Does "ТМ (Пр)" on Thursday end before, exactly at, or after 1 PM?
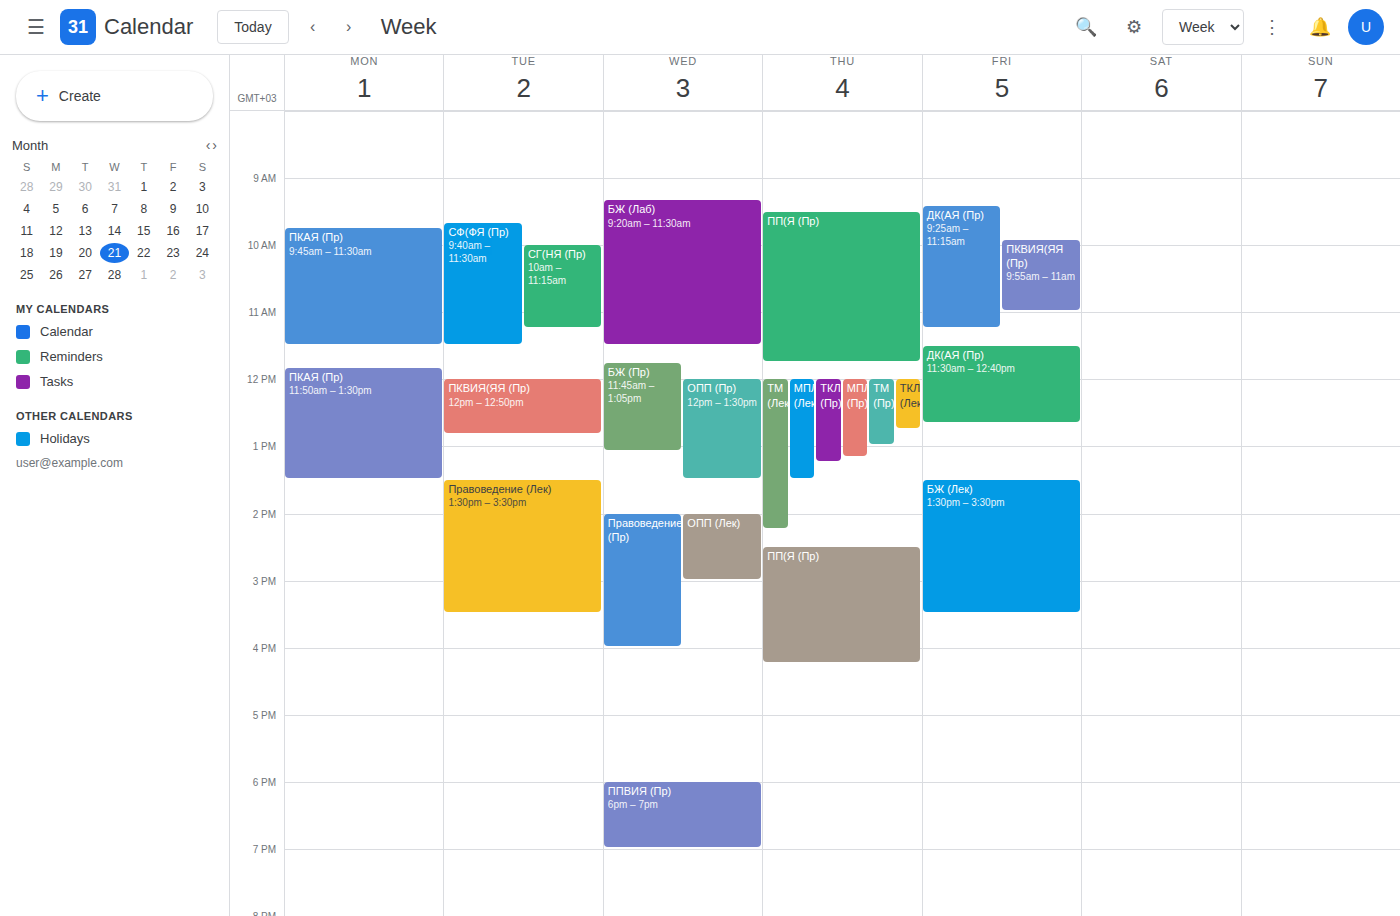
1:00 PM -- exactly at 1 PM, on the 1 PM line.